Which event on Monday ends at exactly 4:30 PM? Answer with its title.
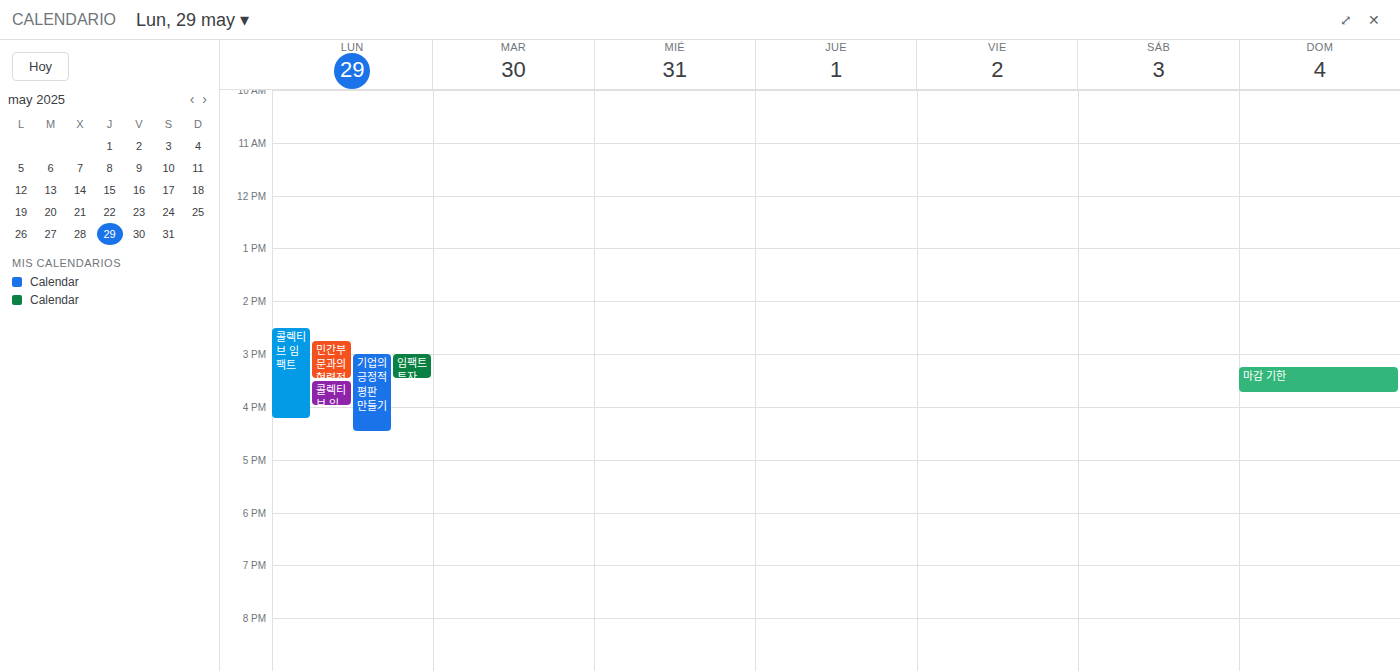
"기업의 긍정적 평판 만들기"